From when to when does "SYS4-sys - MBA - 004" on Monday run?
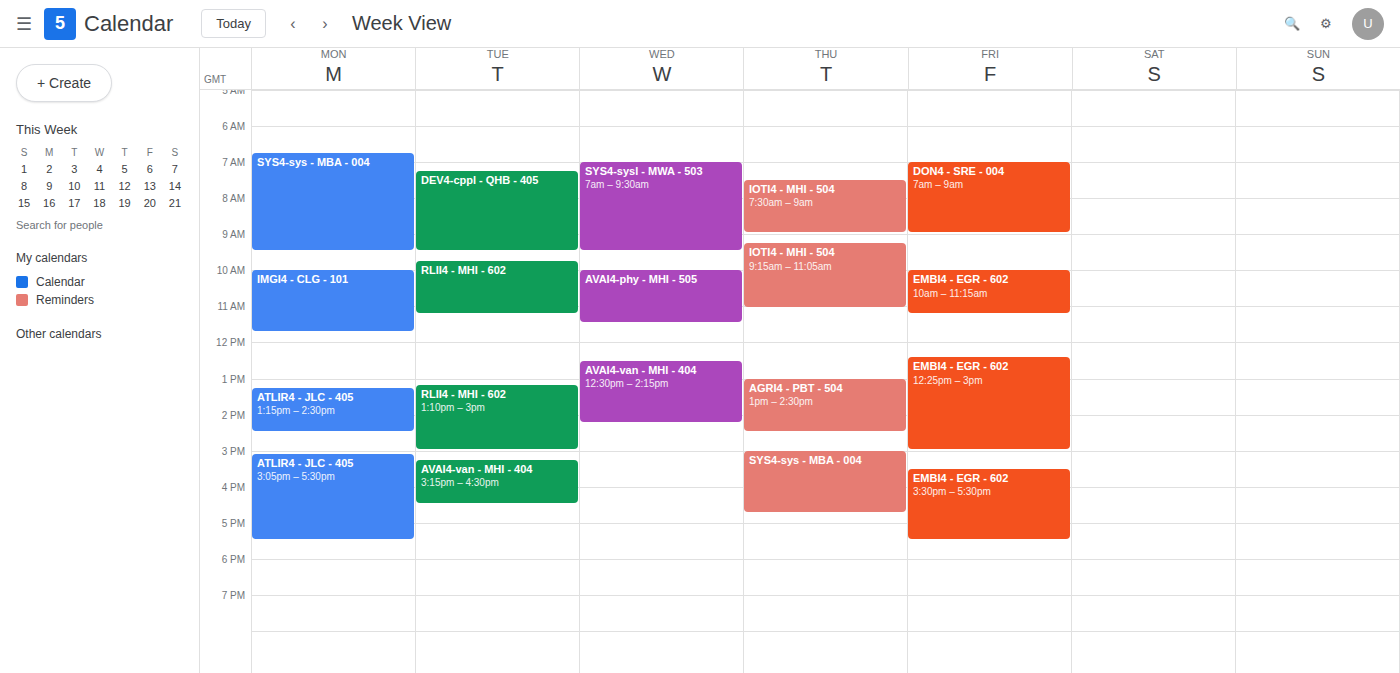
6:45 AM to 9:30 AM